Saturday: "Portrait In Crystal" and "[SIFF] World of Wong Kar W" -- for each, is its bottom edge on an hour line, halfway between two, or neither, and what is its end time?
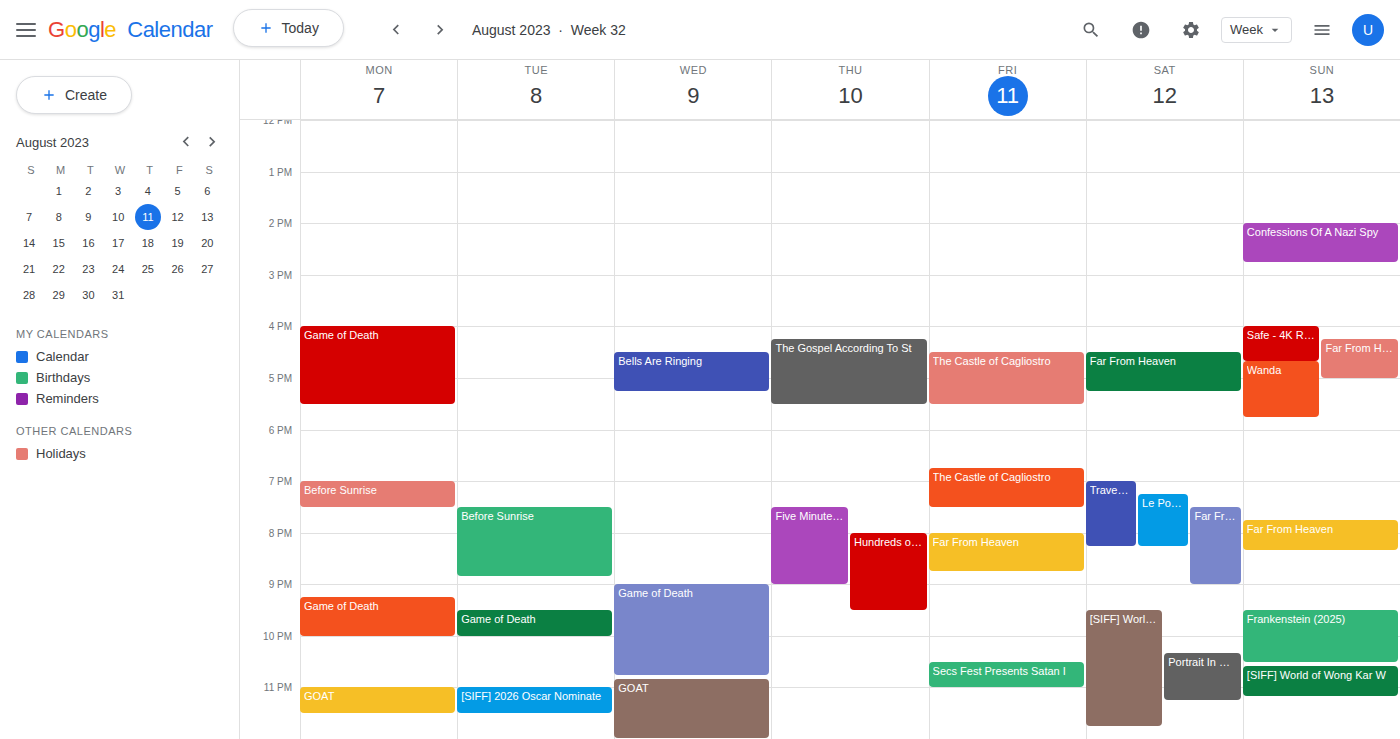
"Portrait In Crystal": 11:15 PM, neither: a quarter of the way from the 11 PM line to the 12 AM line. "[SIFF] World of Wong Kar W": 11:45 PM, neither: three quarters of the way from the 11 PM line to the 12 AM line.